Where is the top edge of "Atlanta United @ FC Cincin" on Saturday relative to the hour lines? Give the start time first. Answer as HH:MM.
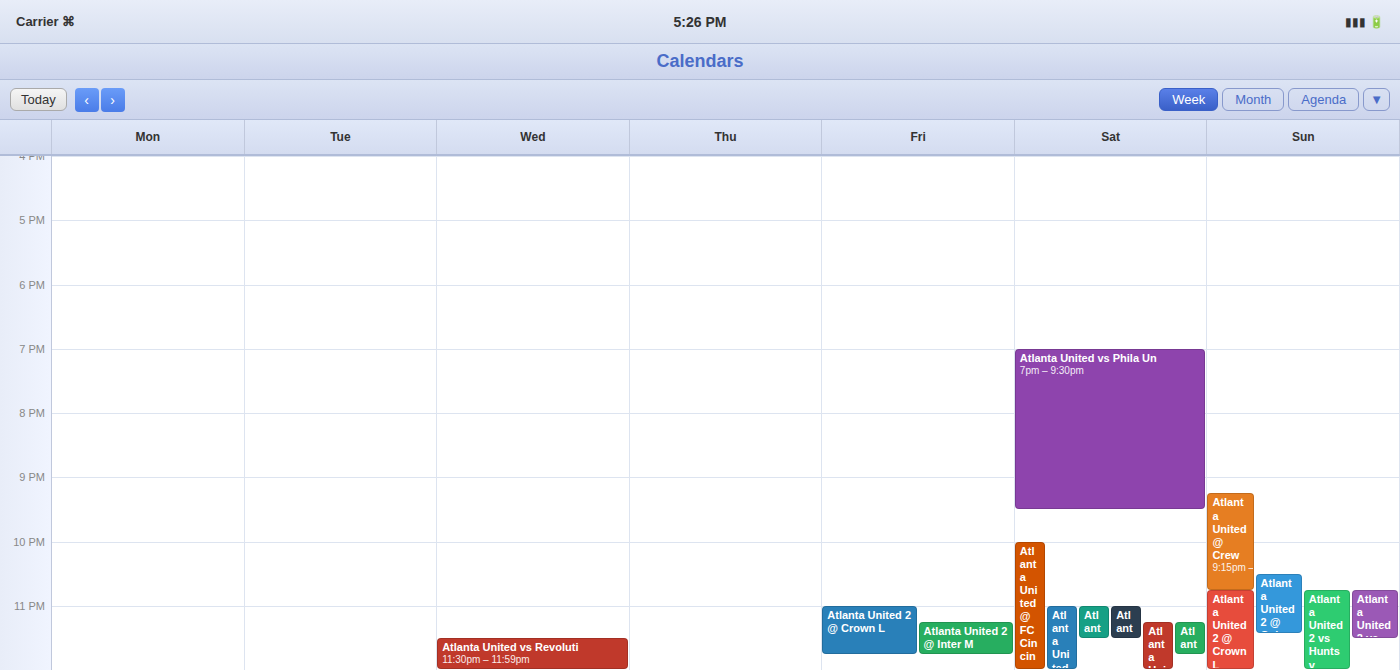
22:00 -- exactly on the 22:00 line.